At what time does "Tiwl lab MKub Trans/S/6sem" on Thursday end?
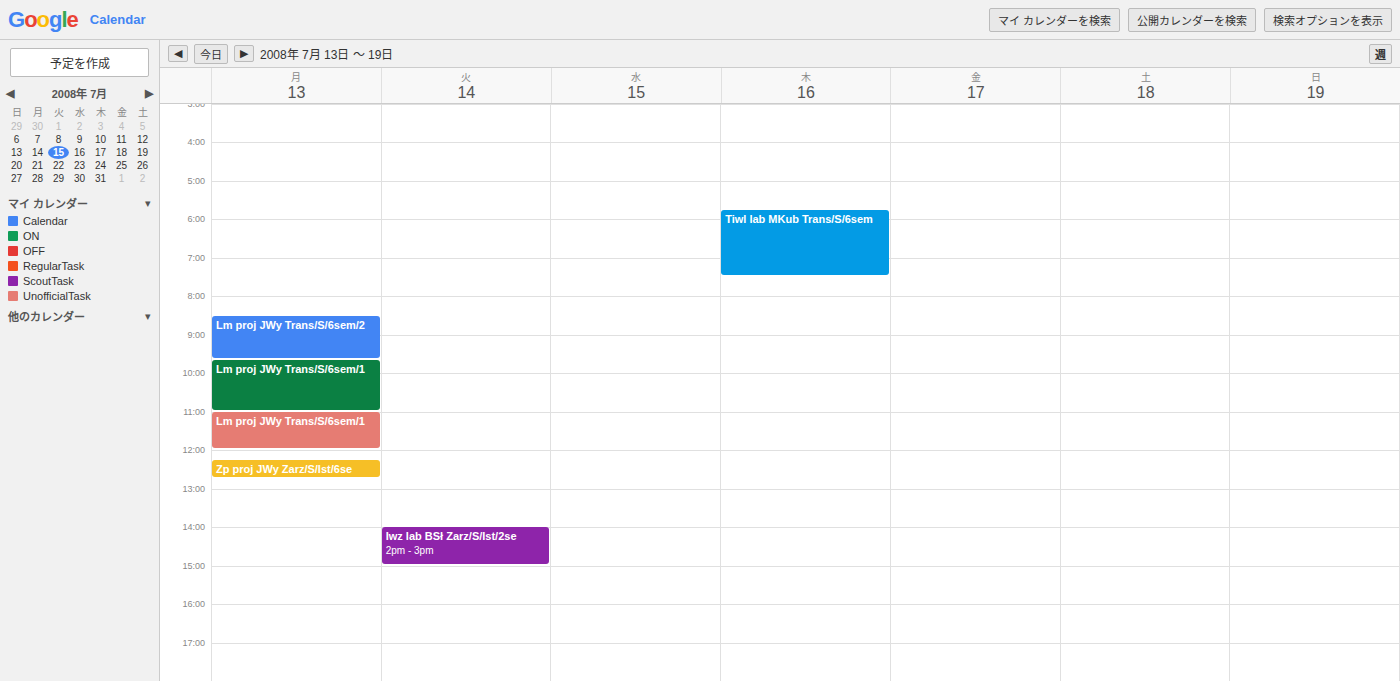
7:30 AM